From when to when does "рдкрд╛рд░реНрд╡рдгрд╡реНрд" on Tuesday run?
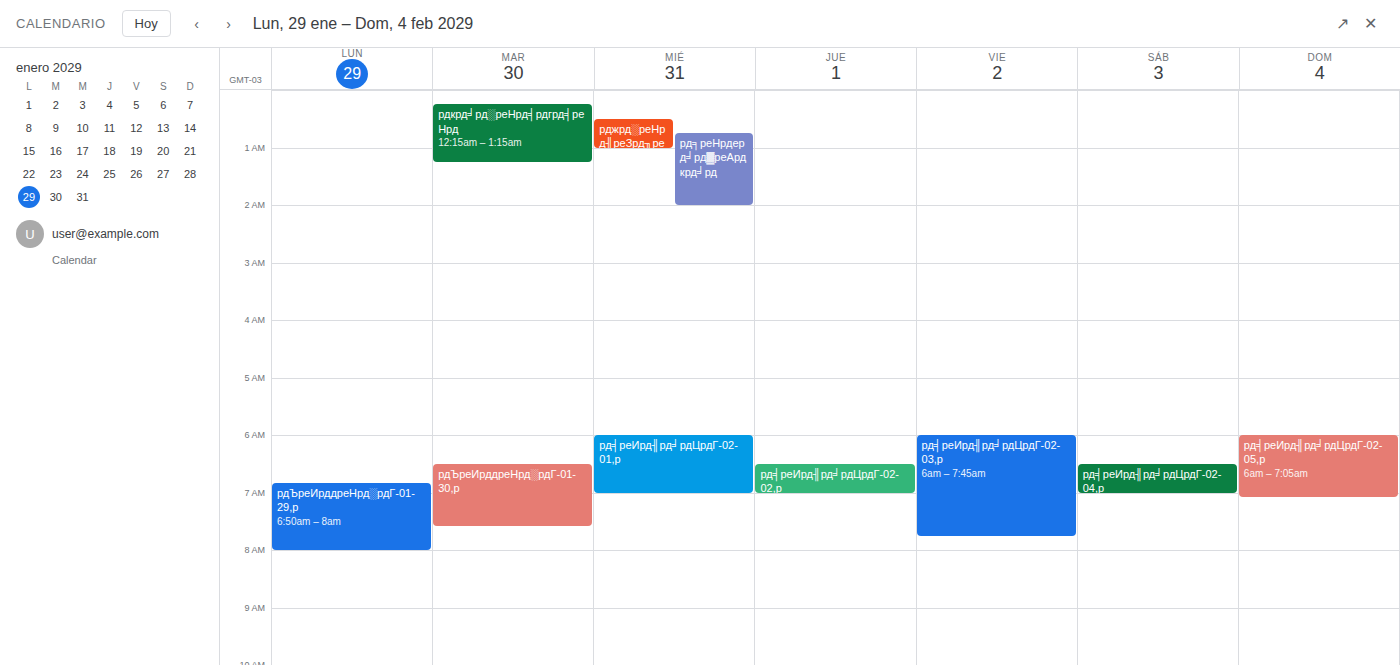
00:15 to 01:15